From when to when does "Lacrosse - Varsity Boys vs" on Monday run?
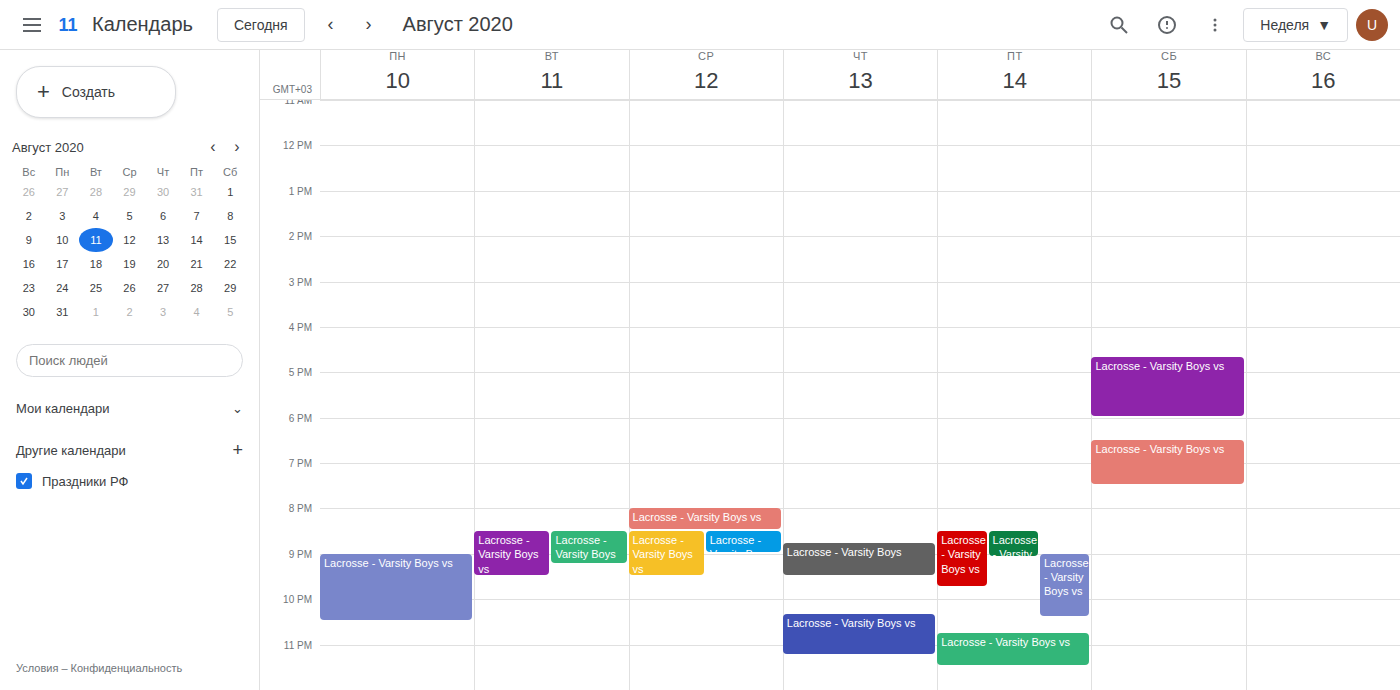
9:00 PM to 10:30 PM